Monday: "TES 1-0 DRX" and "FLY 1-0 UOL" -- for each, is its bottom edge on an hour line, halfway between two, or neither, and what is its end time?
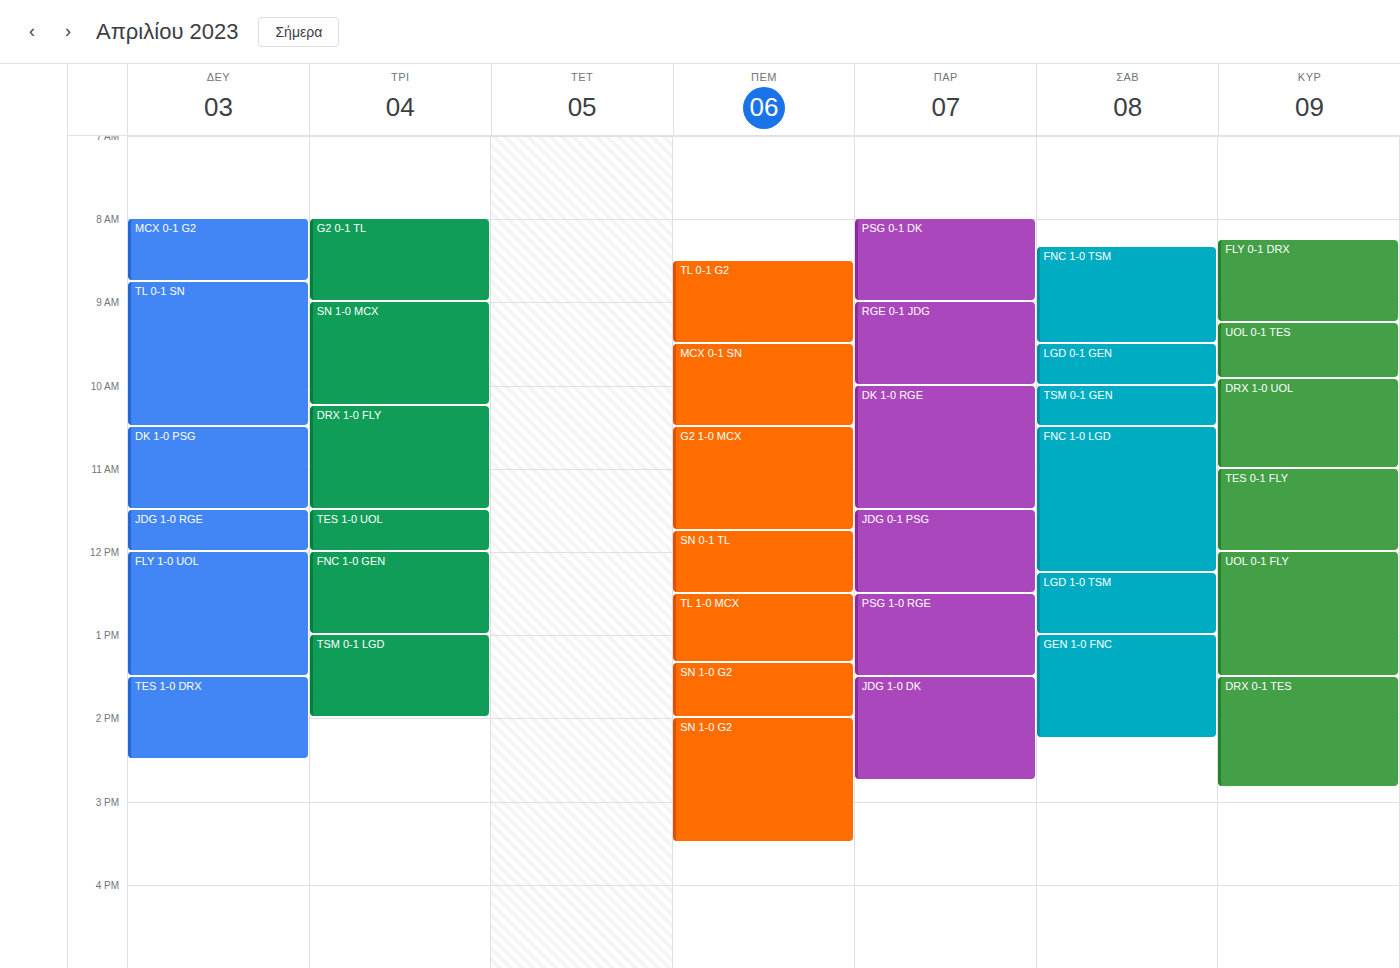
"TES 1-0 DRX": 2:30 PM, halfway between the 2 PM and 3 PM lines. "FLY 1-0 UOL": 1:30 PM, halfway between the 1 PM and 2 PM lines.